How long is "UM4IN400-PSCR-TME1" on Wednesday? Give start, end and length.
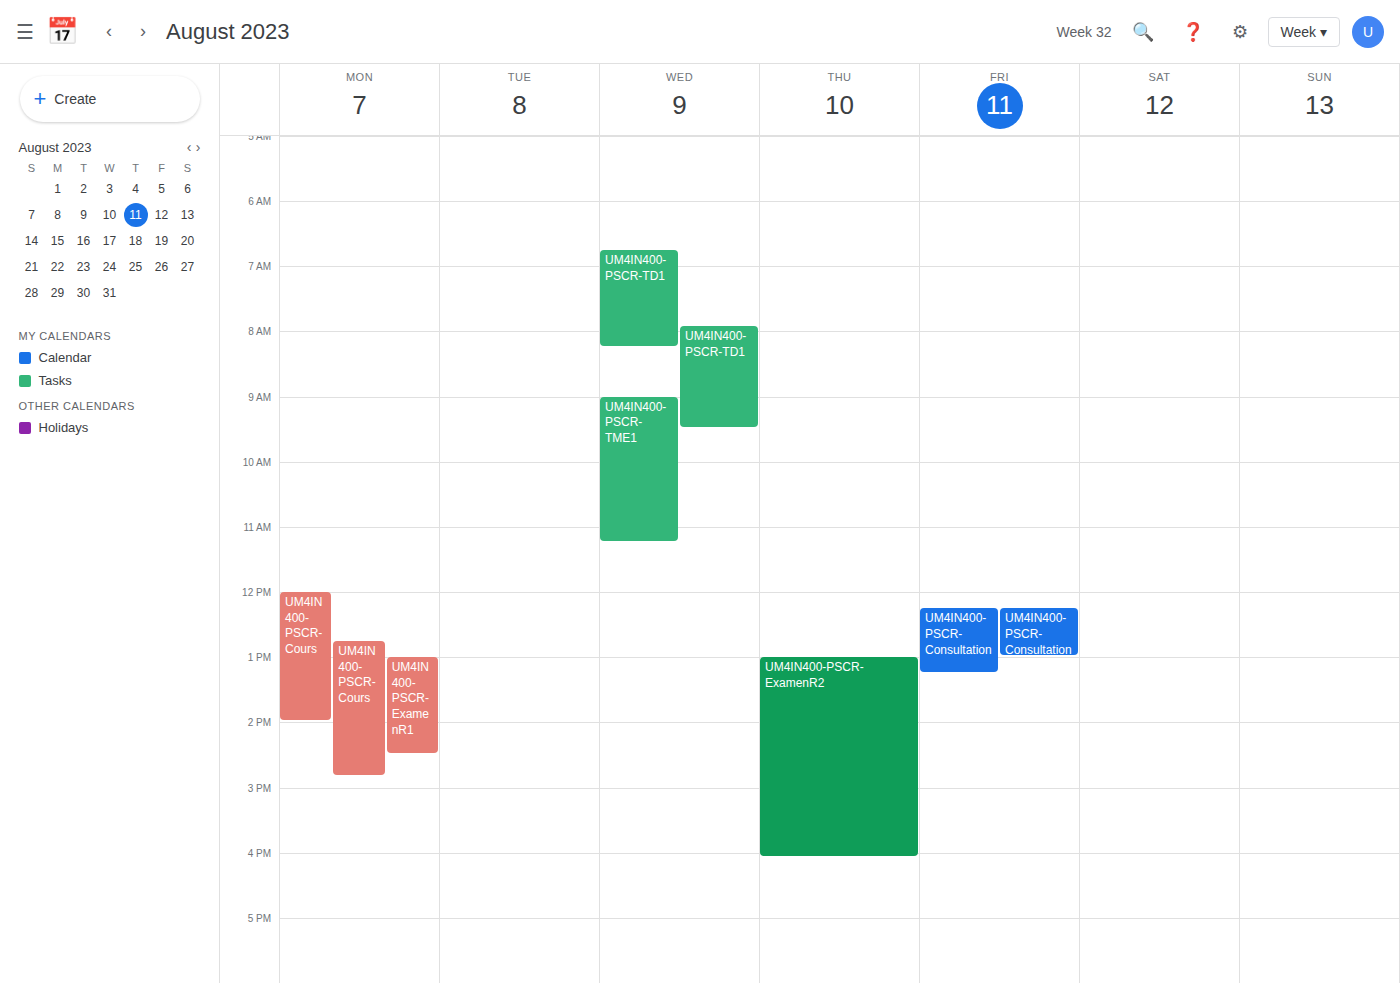
09:00 to 11:15, 2 hours 15 minutes